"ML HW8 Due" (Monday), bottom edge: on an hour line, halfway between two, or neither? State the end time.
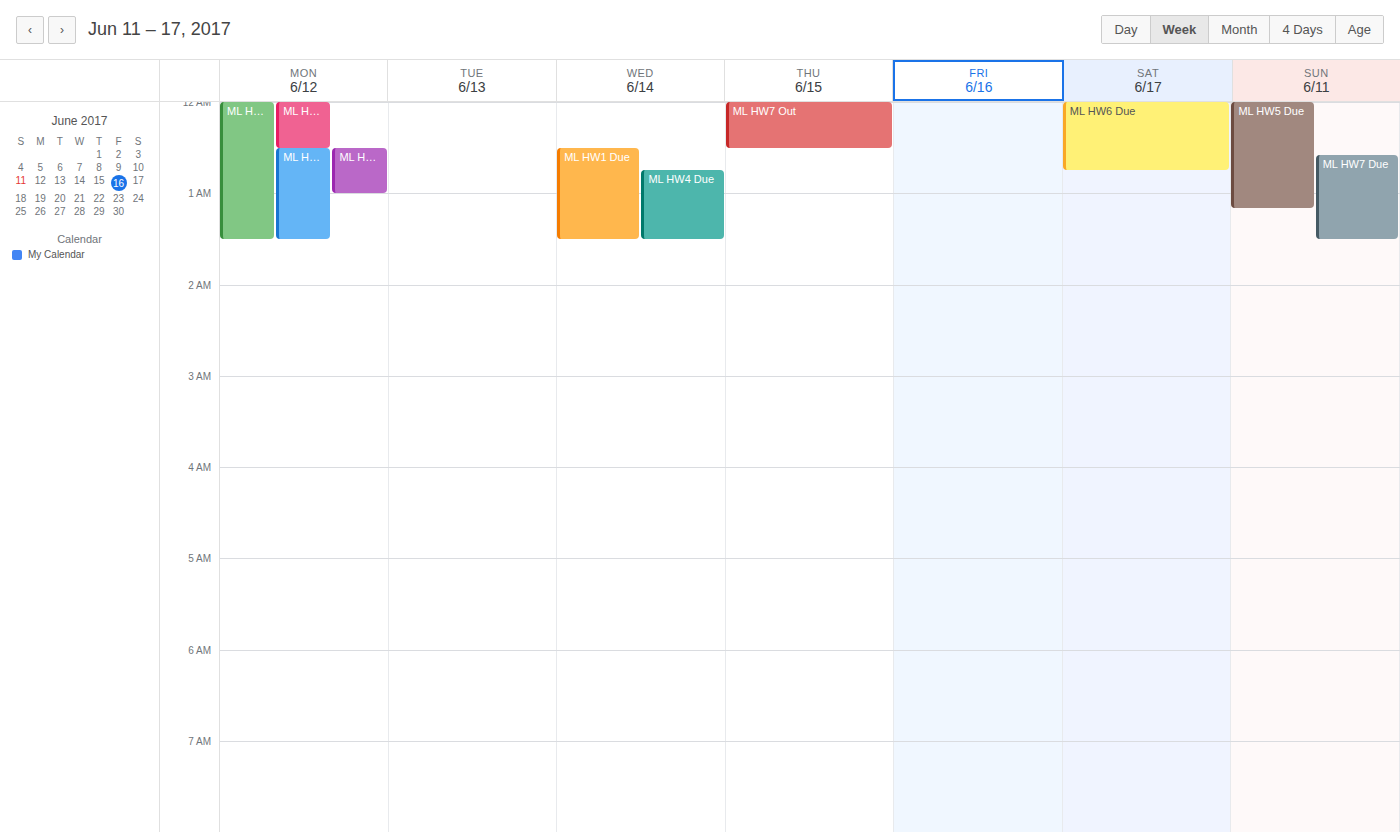
1:30 AM -- halfway between the 1 AM and 2 AM lines.